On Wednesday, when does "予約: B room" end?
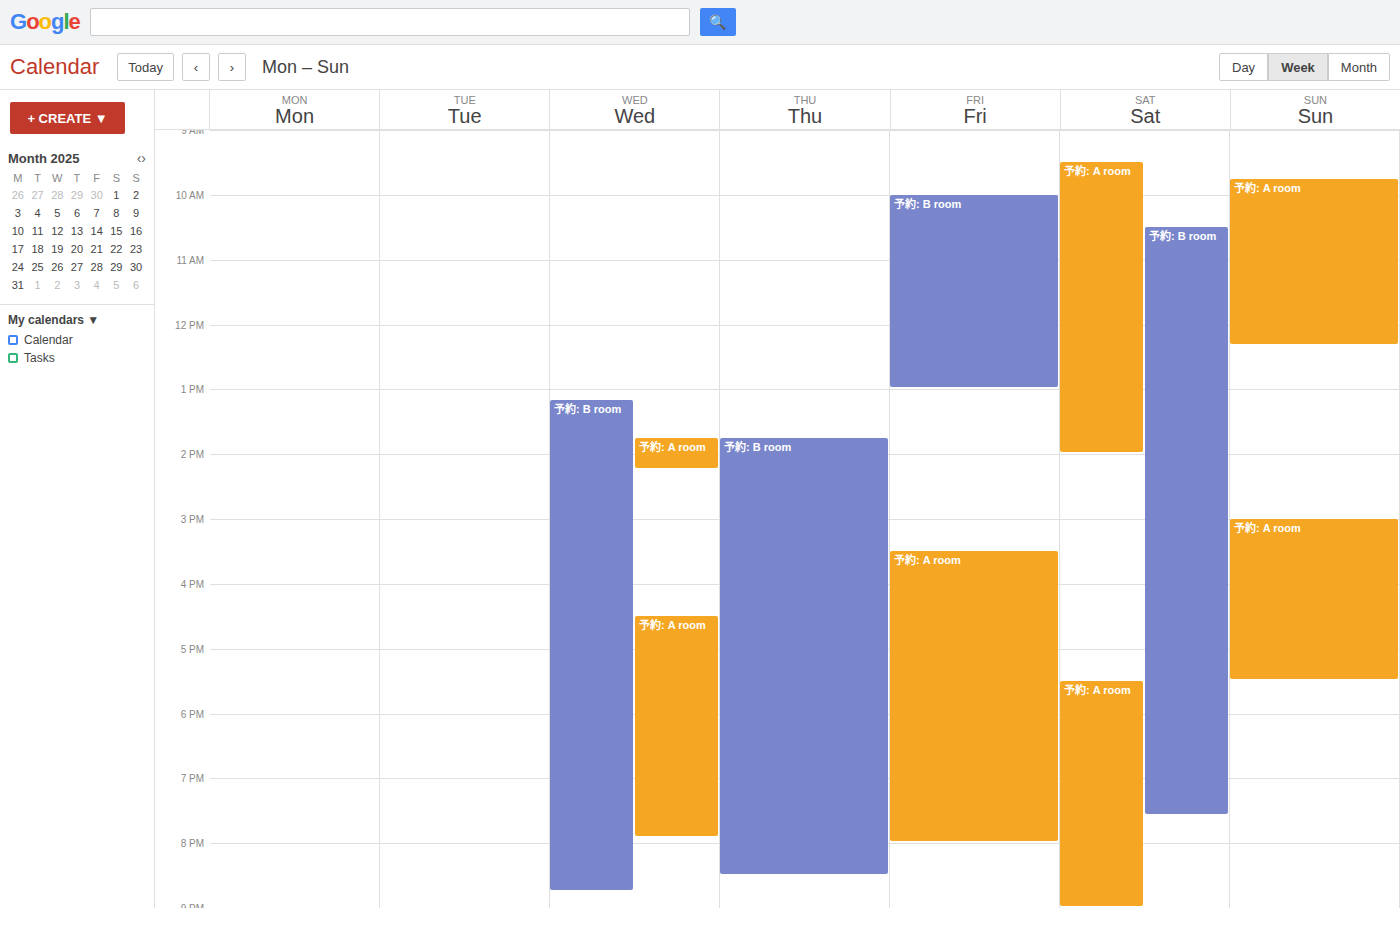
8:45 PM